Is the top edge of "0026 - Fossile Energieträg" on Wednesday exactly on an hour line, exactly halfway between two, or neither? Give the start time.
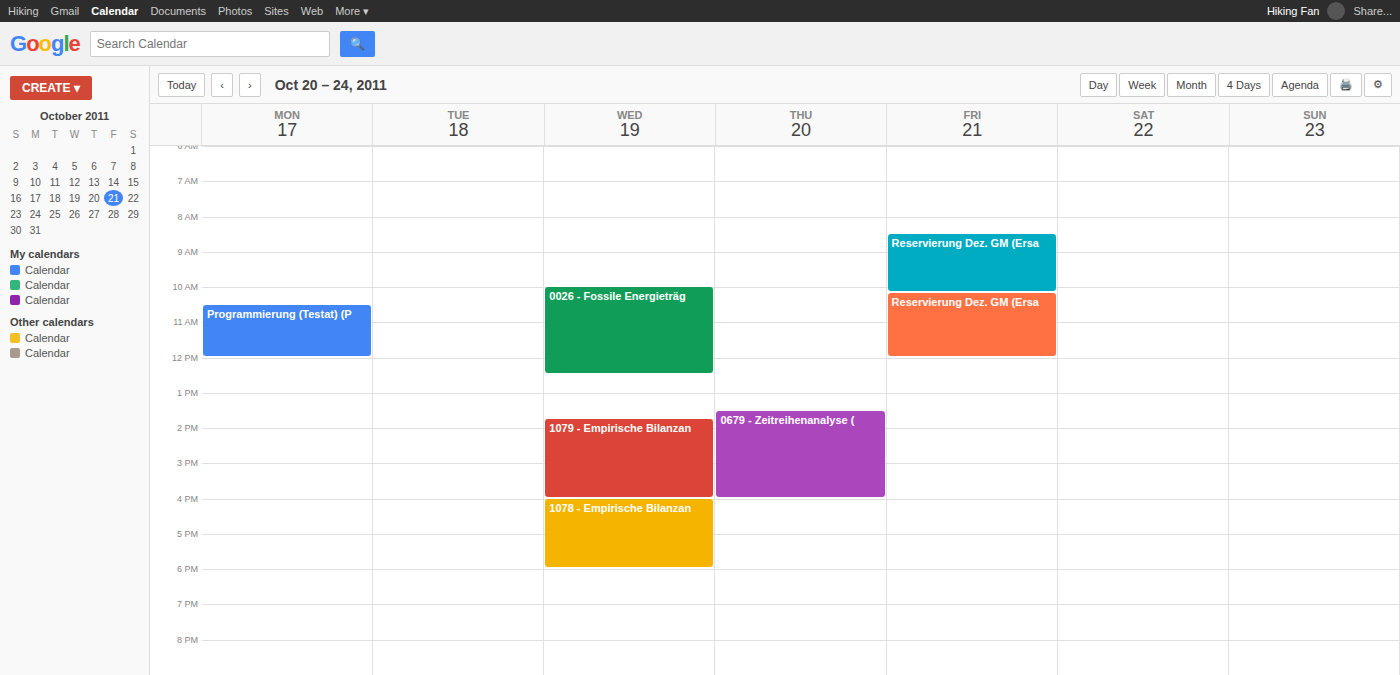
10:00 AM -- exactly on the 10 AM line.